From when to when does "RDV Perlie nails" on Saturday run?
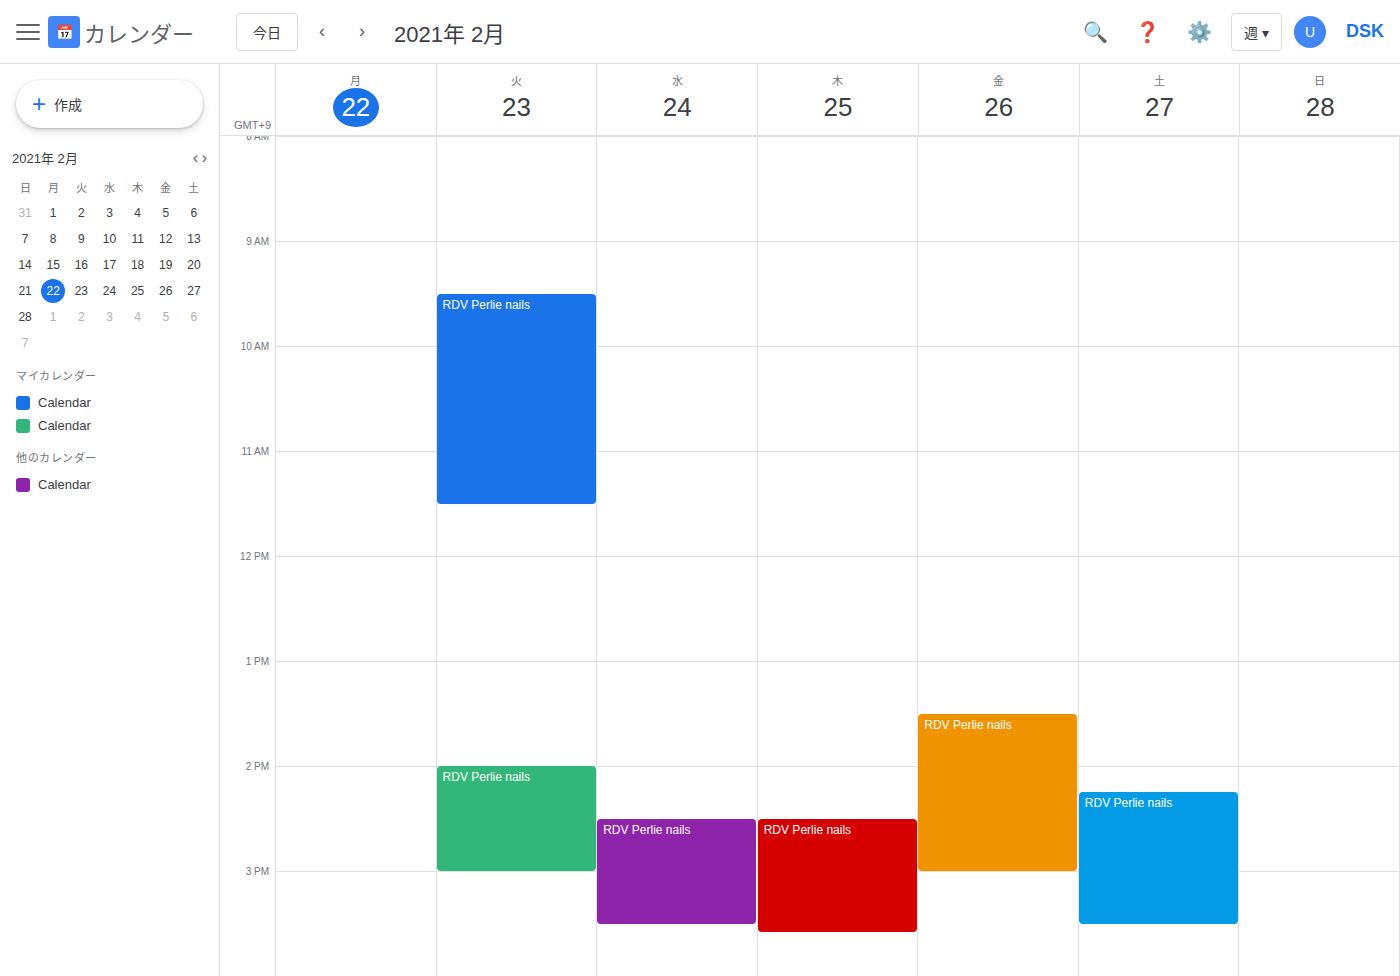
2:15 PM to 3:30 PM